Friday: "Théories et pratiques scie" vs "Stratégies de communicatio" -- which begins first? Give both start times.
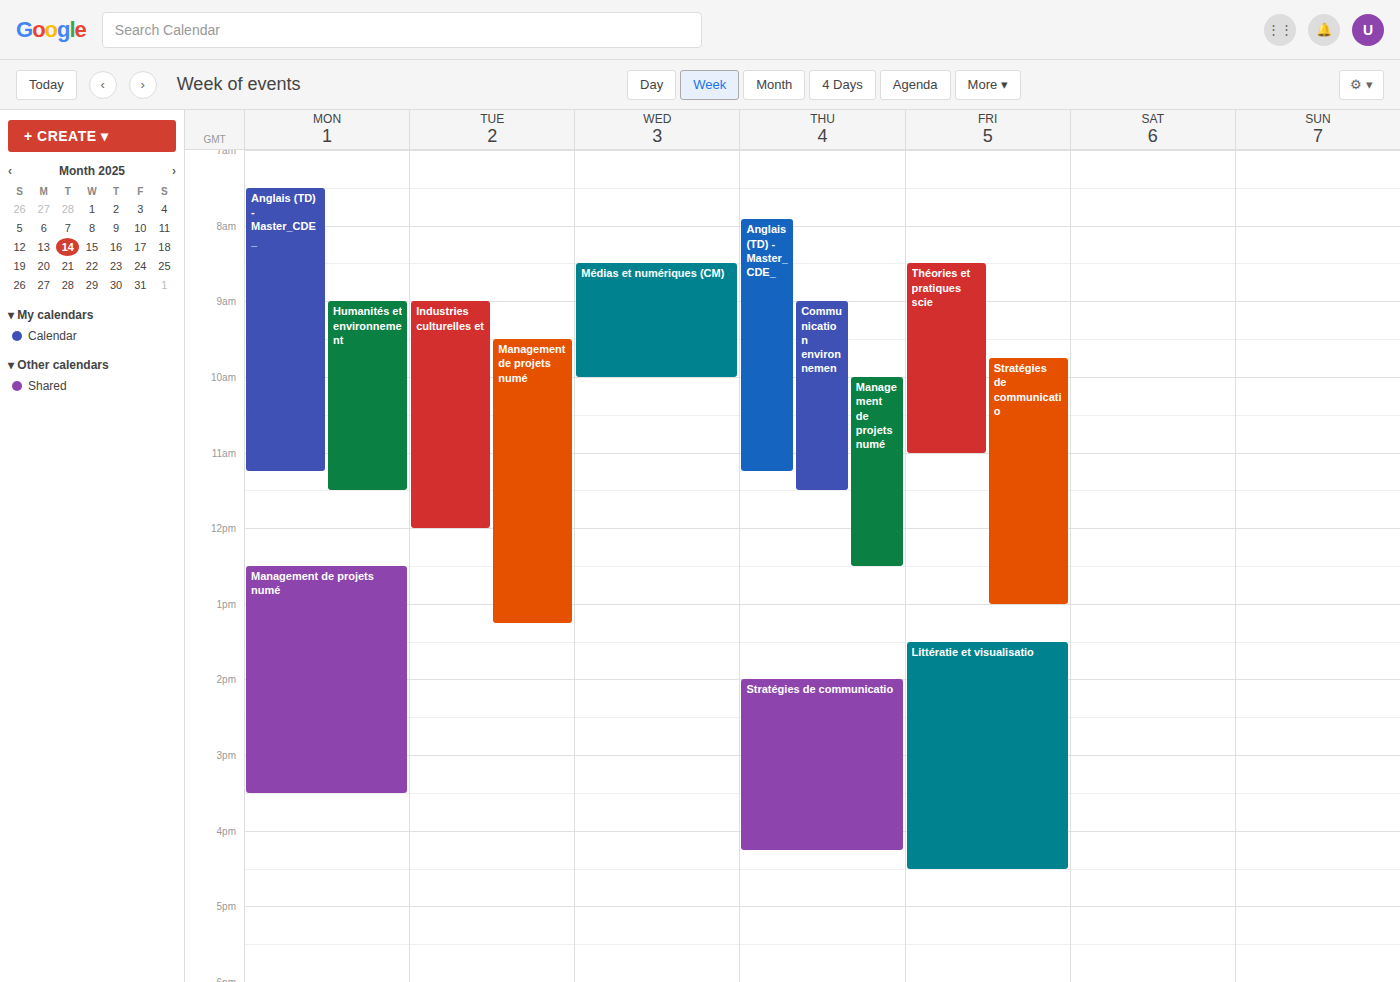
"Théories et pratiques scie" 8:30 AM; "Stratégies de communicatio" 9:45 AM.